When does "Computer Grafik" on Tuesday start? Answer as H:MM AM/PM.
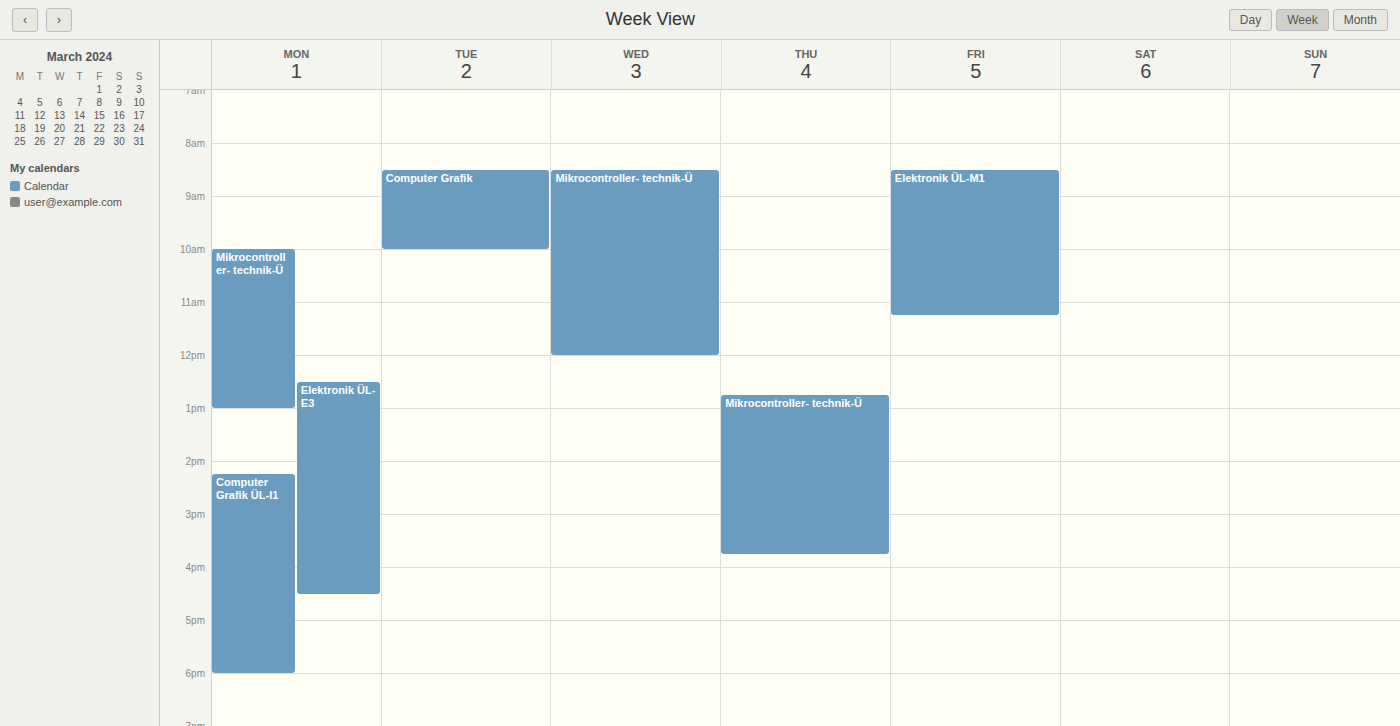
8:30 AM